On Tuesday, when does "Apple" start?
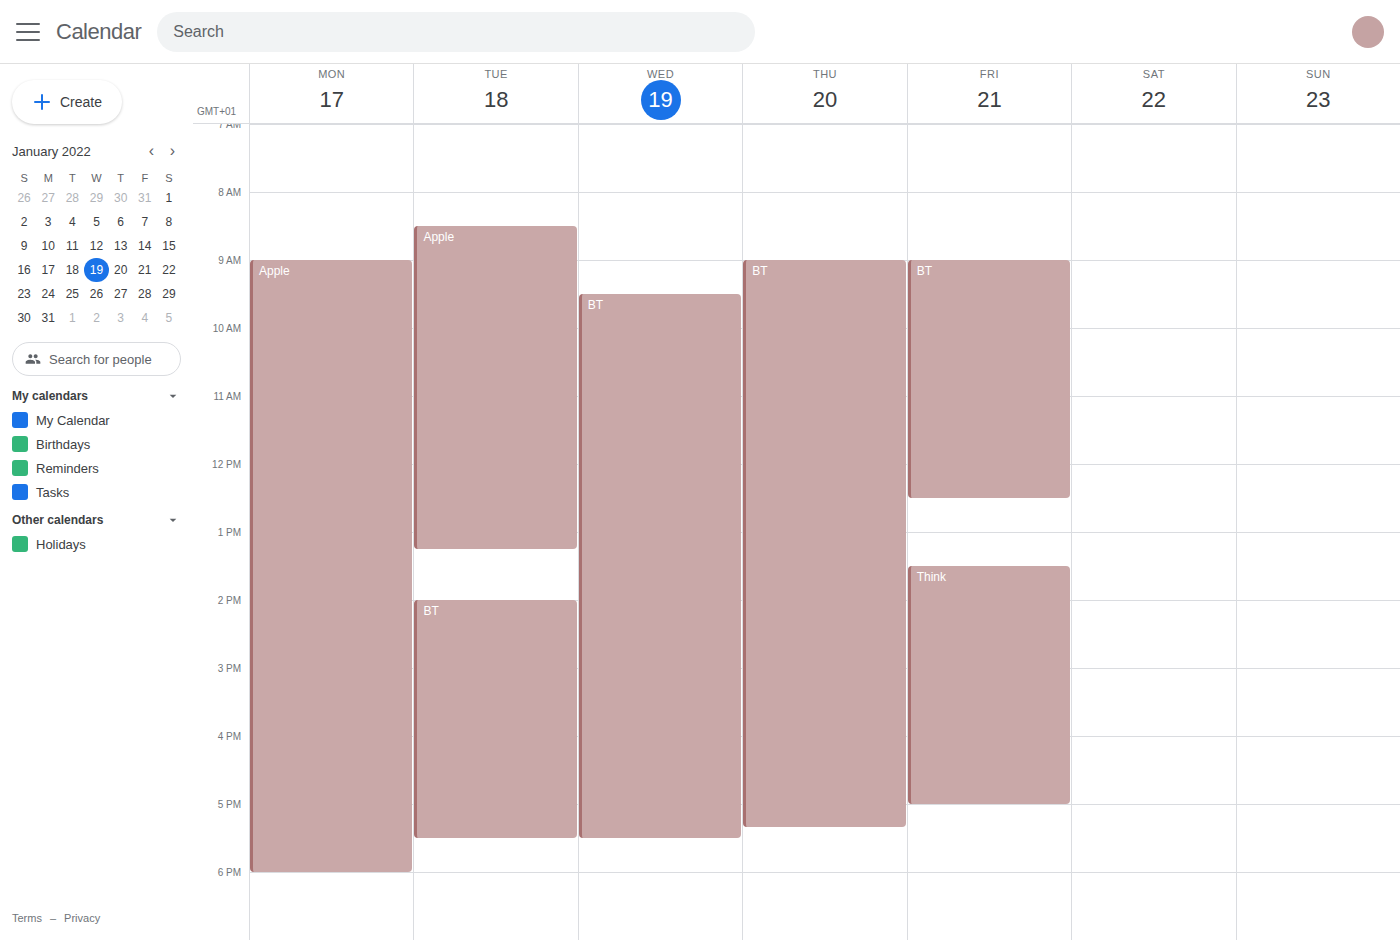
08:30